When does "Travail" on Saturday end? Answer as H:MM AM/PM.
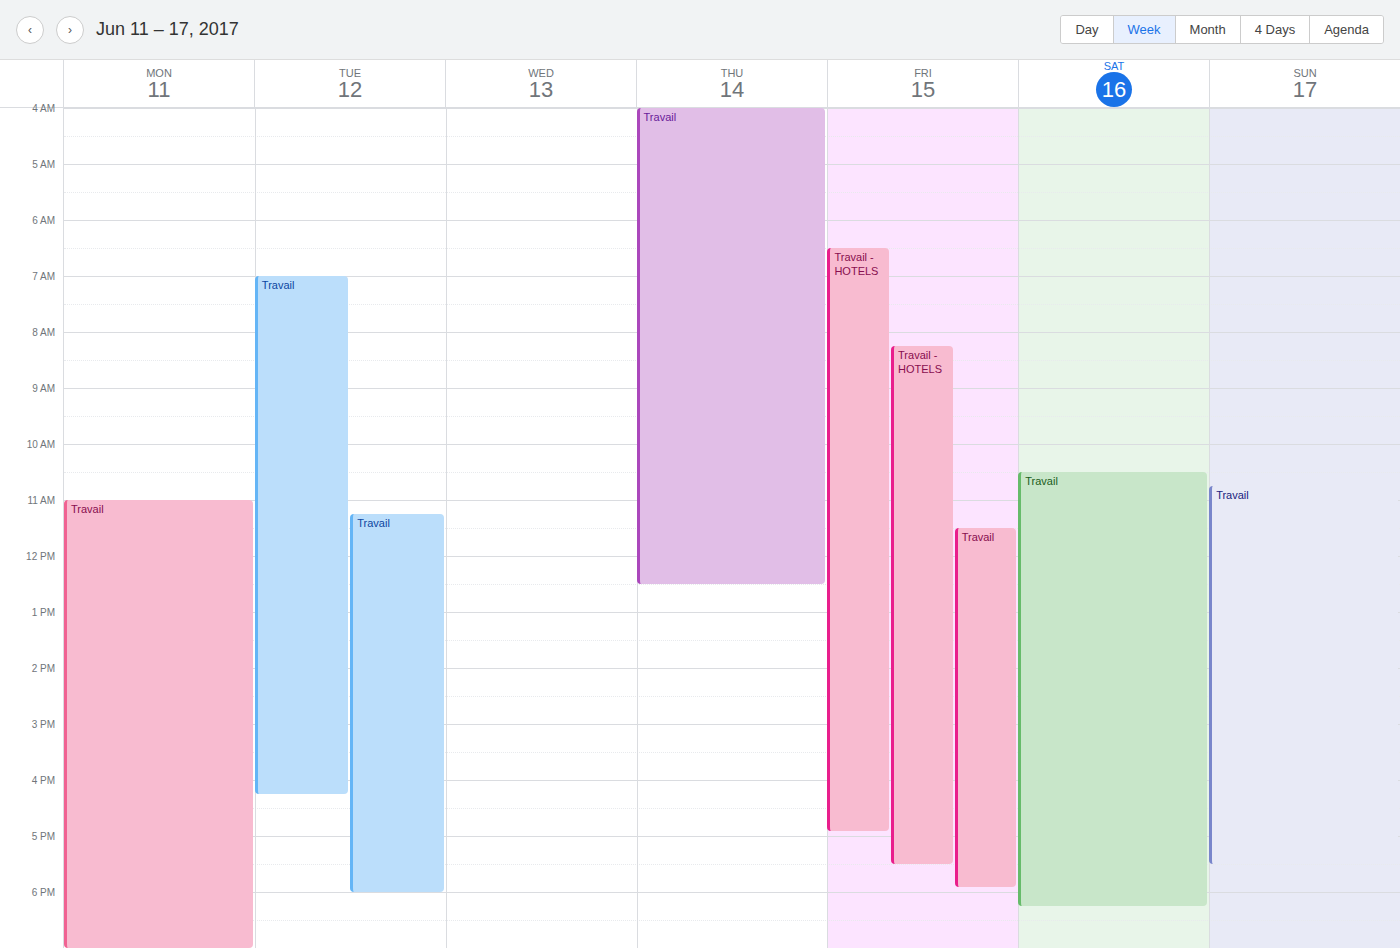
6:15 PM